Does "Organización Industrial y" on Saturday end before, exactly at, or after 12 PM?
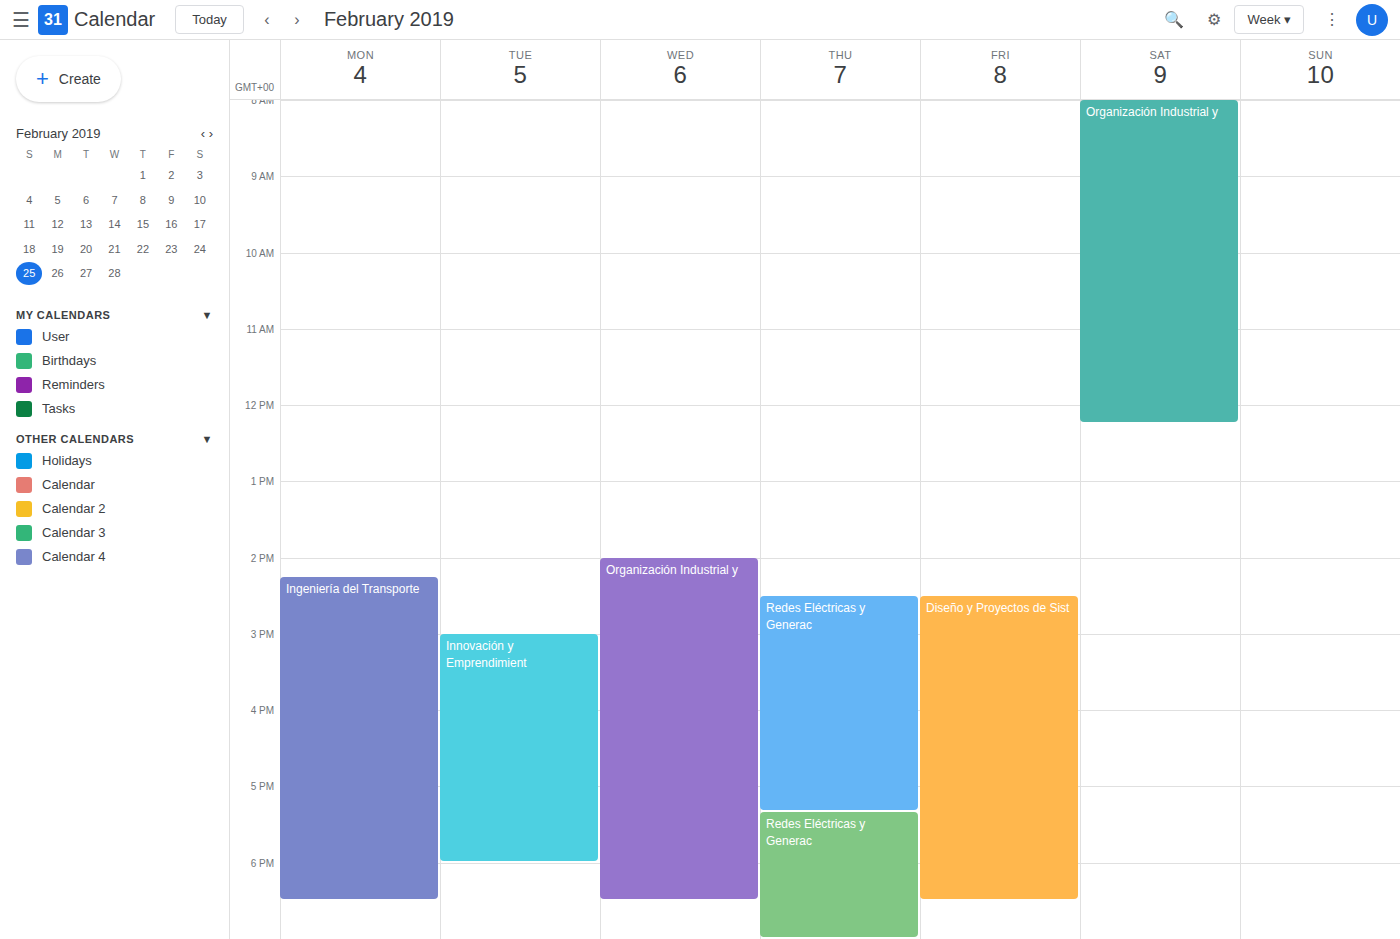
12:15 PM -- after 12 PM, 15 minutes below the 12 PM line.